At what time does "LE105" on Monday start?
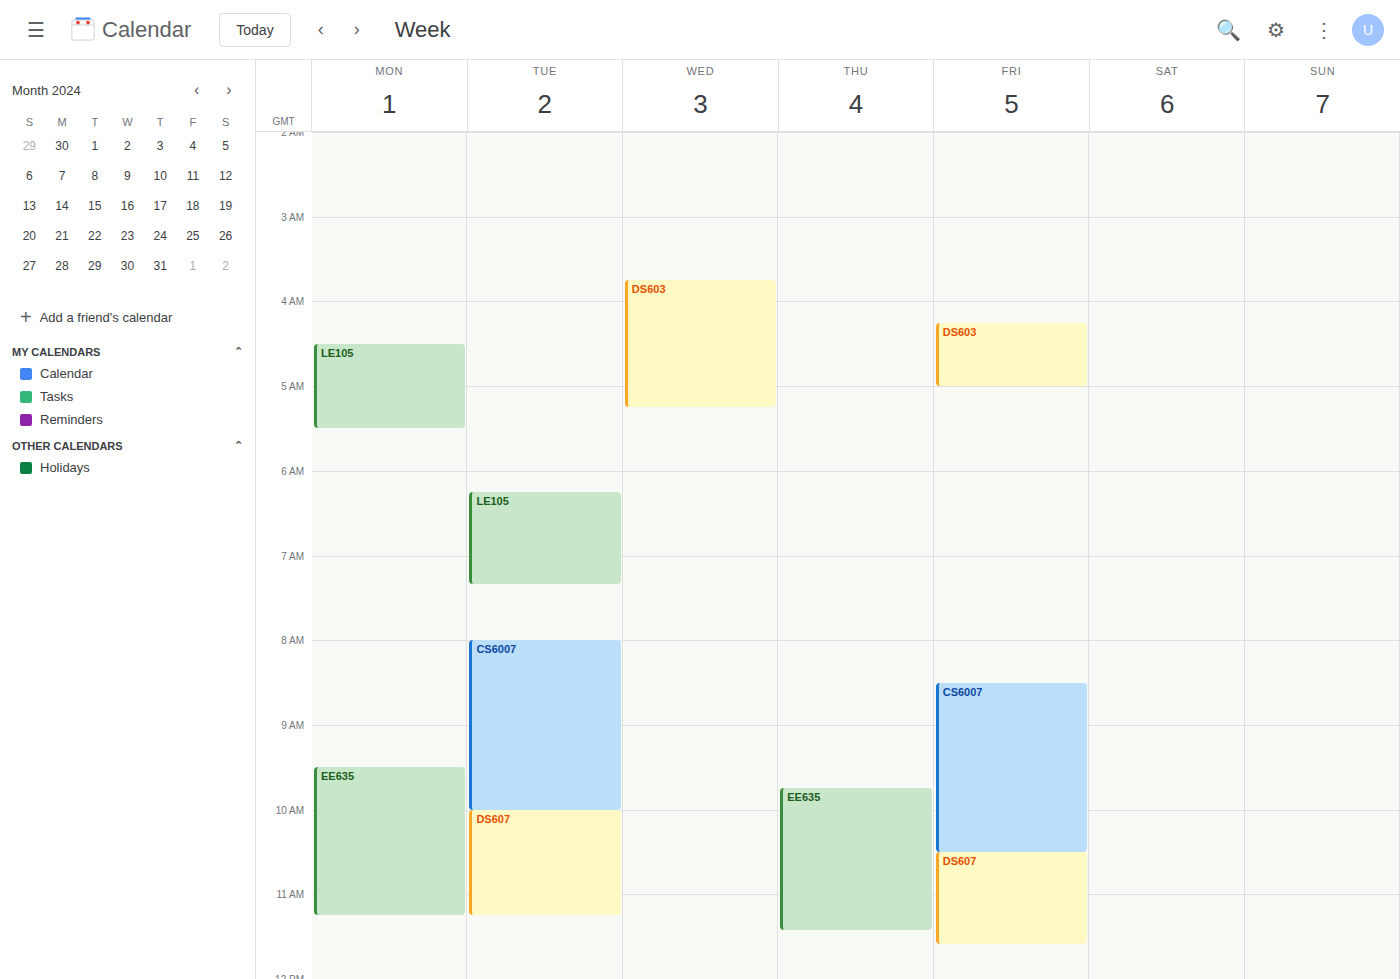
4:30 AM